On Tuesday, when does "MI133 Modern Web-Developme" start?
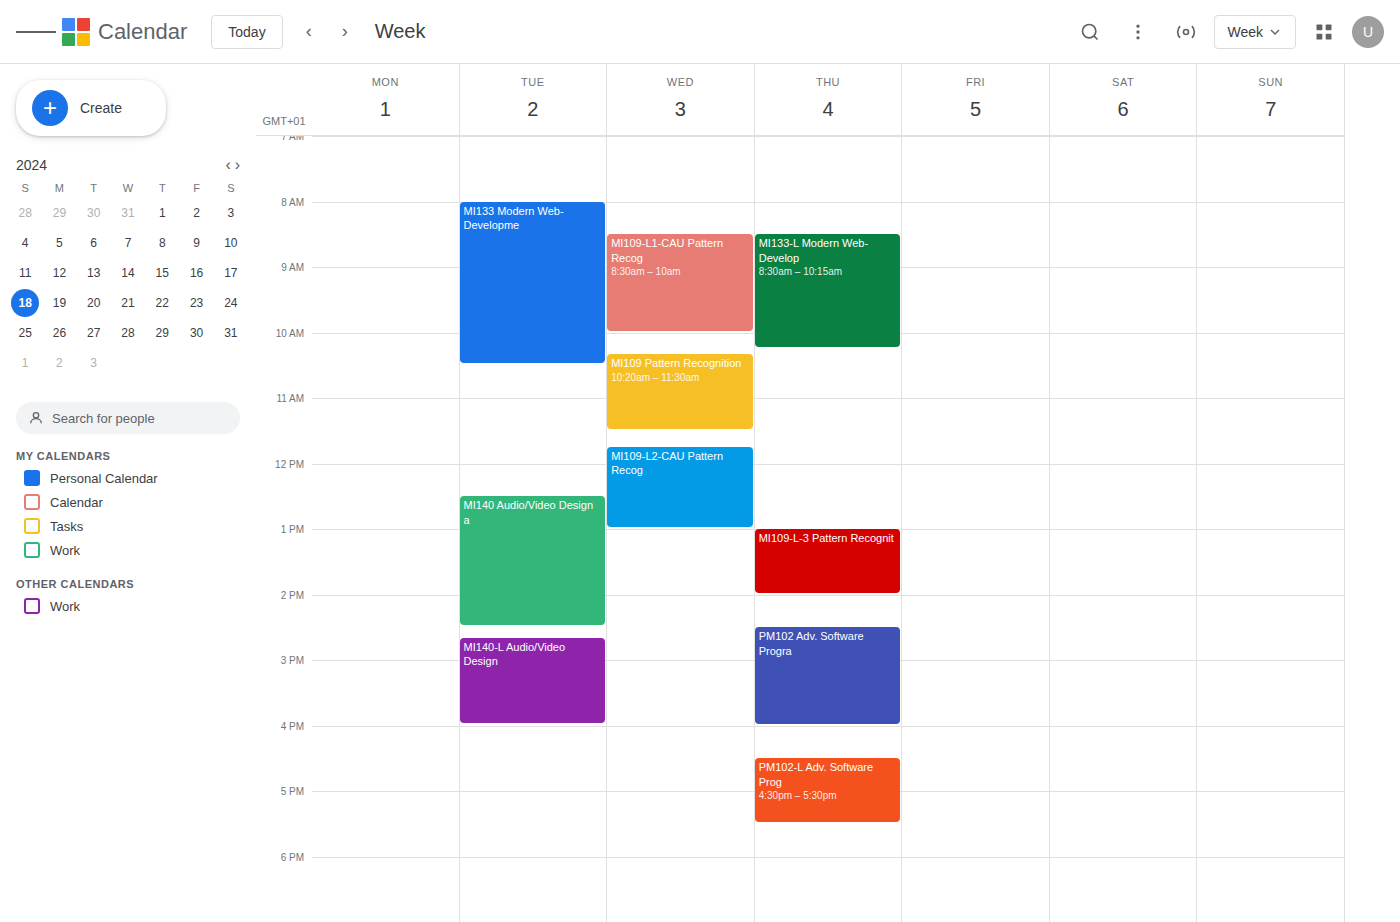
08:00